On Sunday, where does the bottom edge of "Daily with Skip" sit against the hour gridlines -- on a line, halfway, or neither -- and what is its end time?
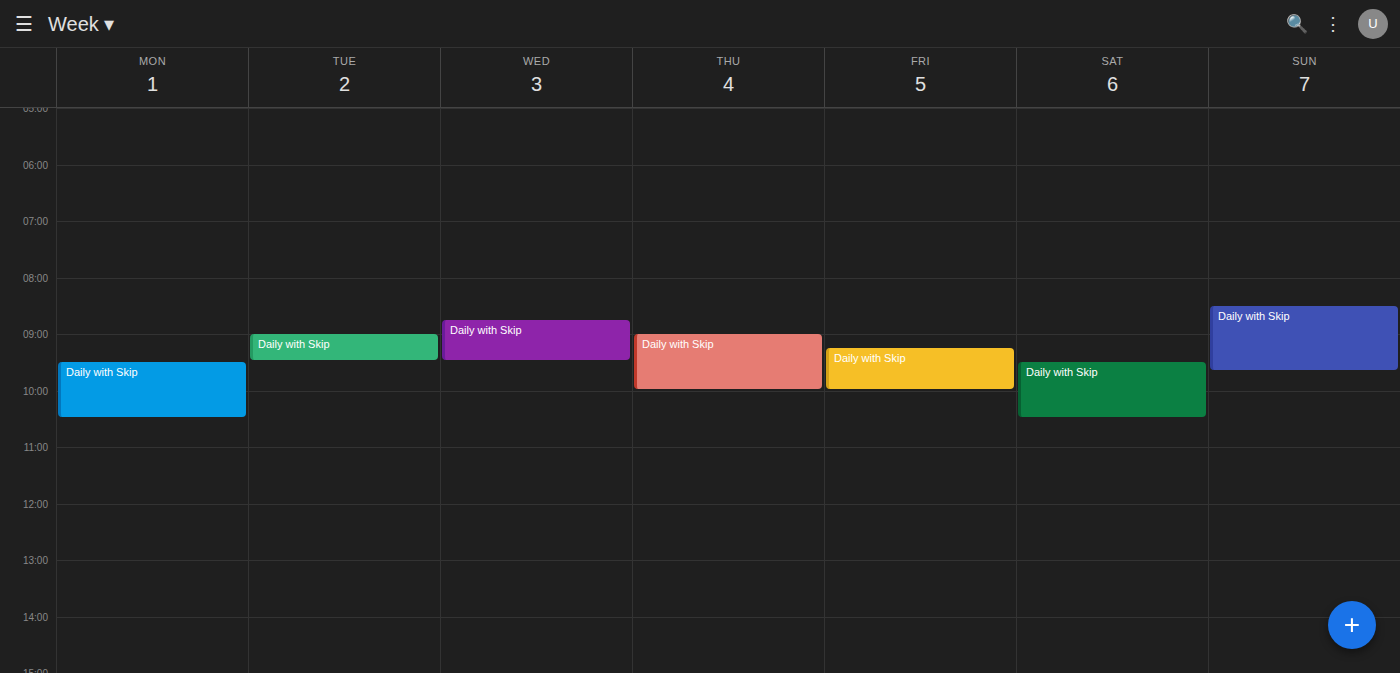
9:40 AM -- neither: 40 minutes below the 9 AM line and 20 minutes above the 10 AM line.